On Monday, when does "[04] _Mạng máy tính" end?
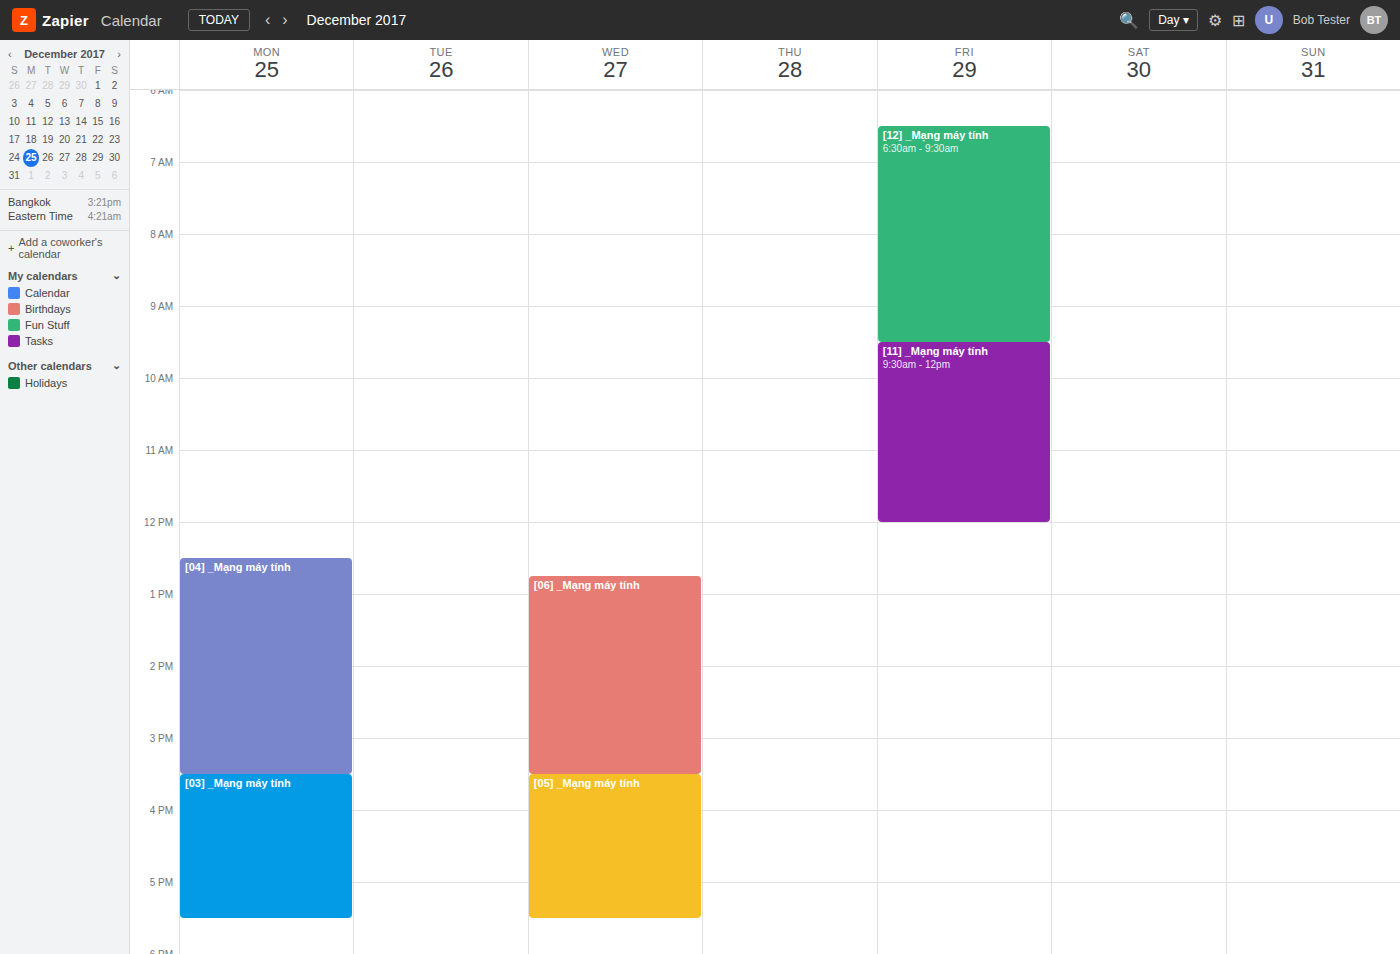
3:30 PM